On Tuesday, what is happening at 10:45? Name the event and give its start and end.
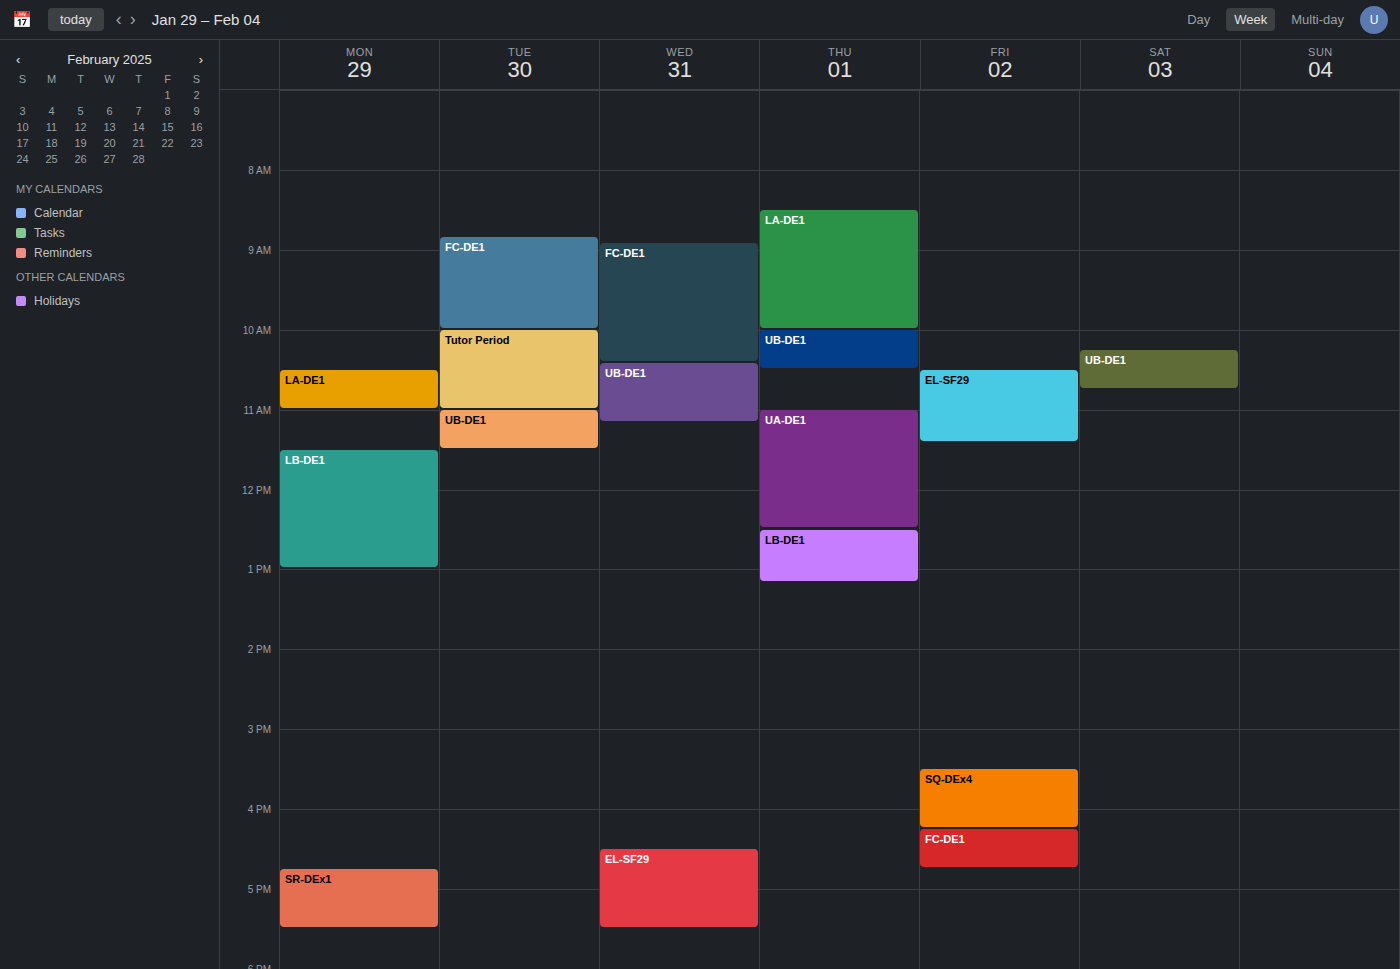
"Tutor Period", 10:00 to 11:00